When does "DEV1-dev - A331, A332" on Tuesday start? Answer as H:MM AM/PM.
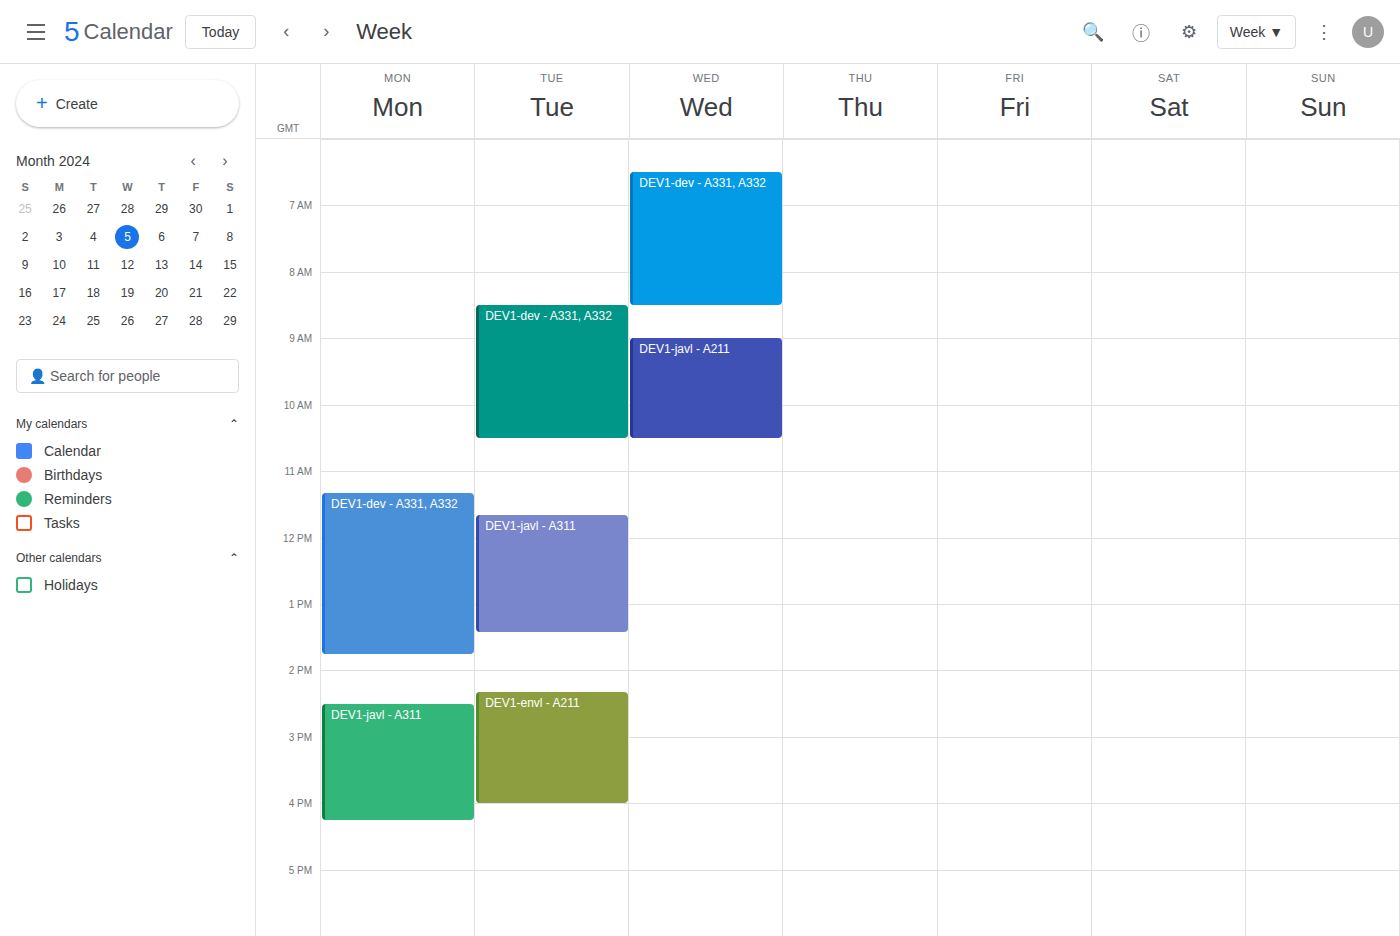
8:30 AM